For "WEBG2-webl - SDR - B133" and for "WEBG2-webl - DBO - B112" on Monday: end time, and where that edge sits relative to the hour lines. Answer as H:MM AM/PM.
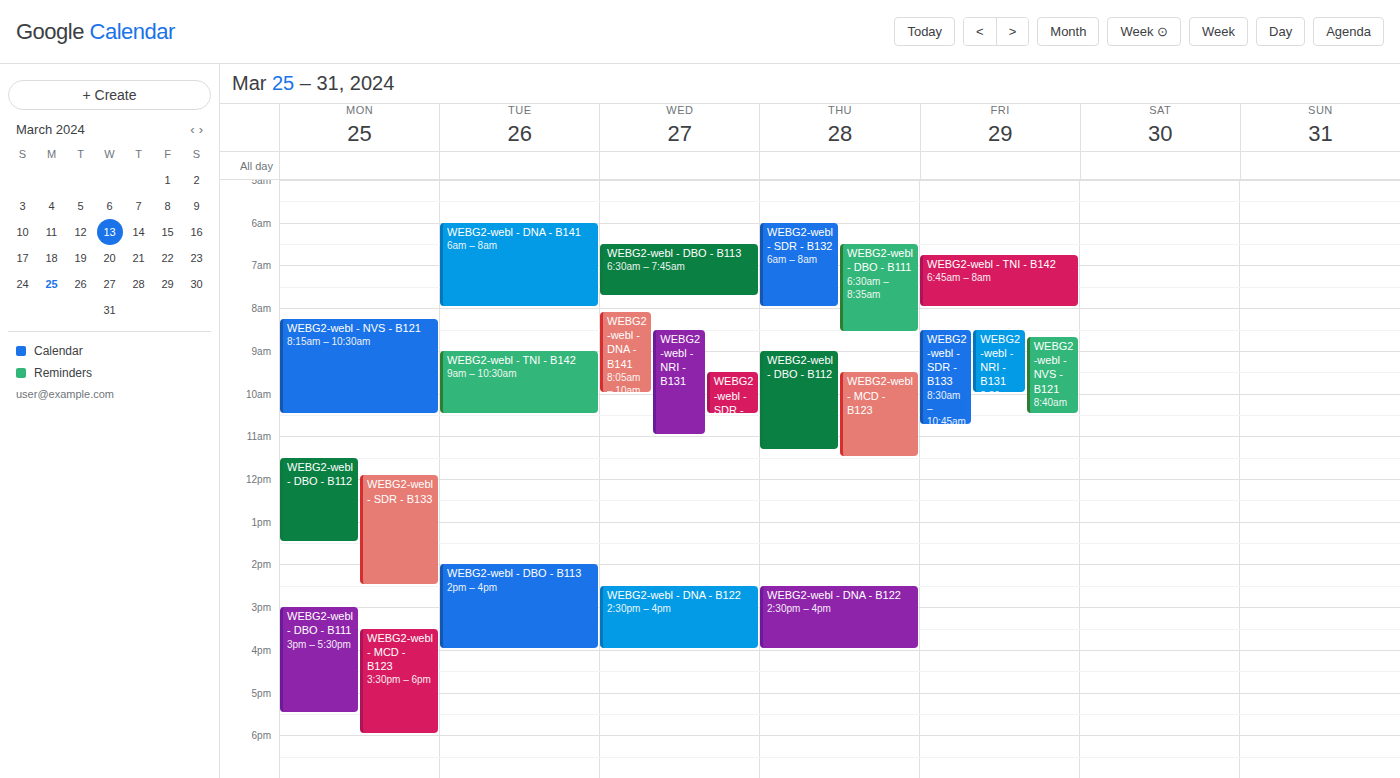
"WEBG2-webl - SDR - B133": 2:30 PM, halfway between the 2 PM and 3 PM lines. "WEBG2-webl - DBO - B112": 1:30 PM, halfway between the 1 PM and 2 PM lines.